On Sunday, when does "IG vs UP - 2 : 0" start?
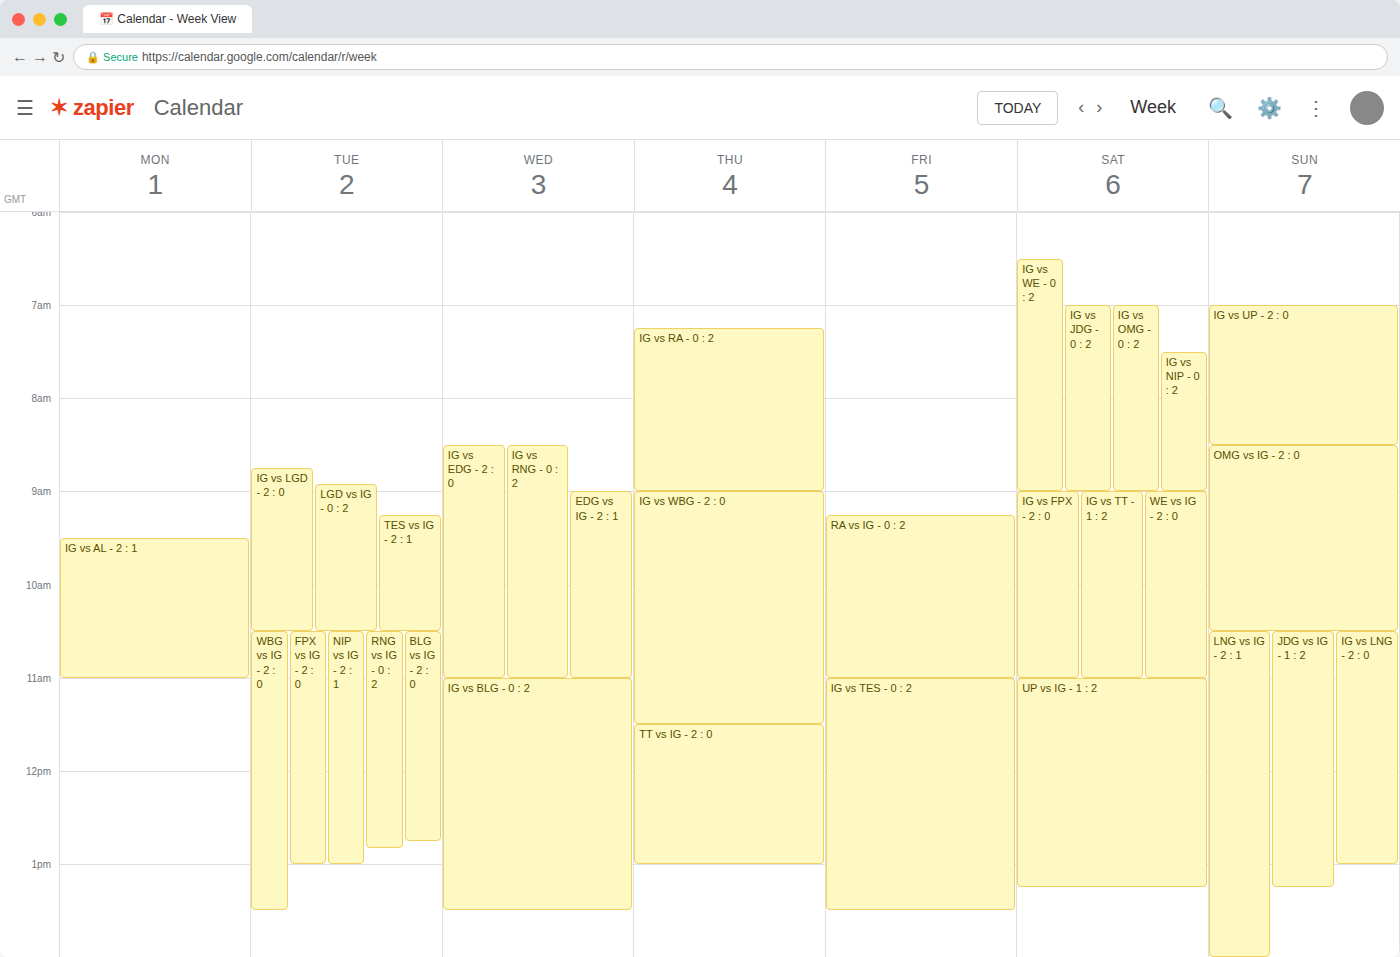
7:00 AM